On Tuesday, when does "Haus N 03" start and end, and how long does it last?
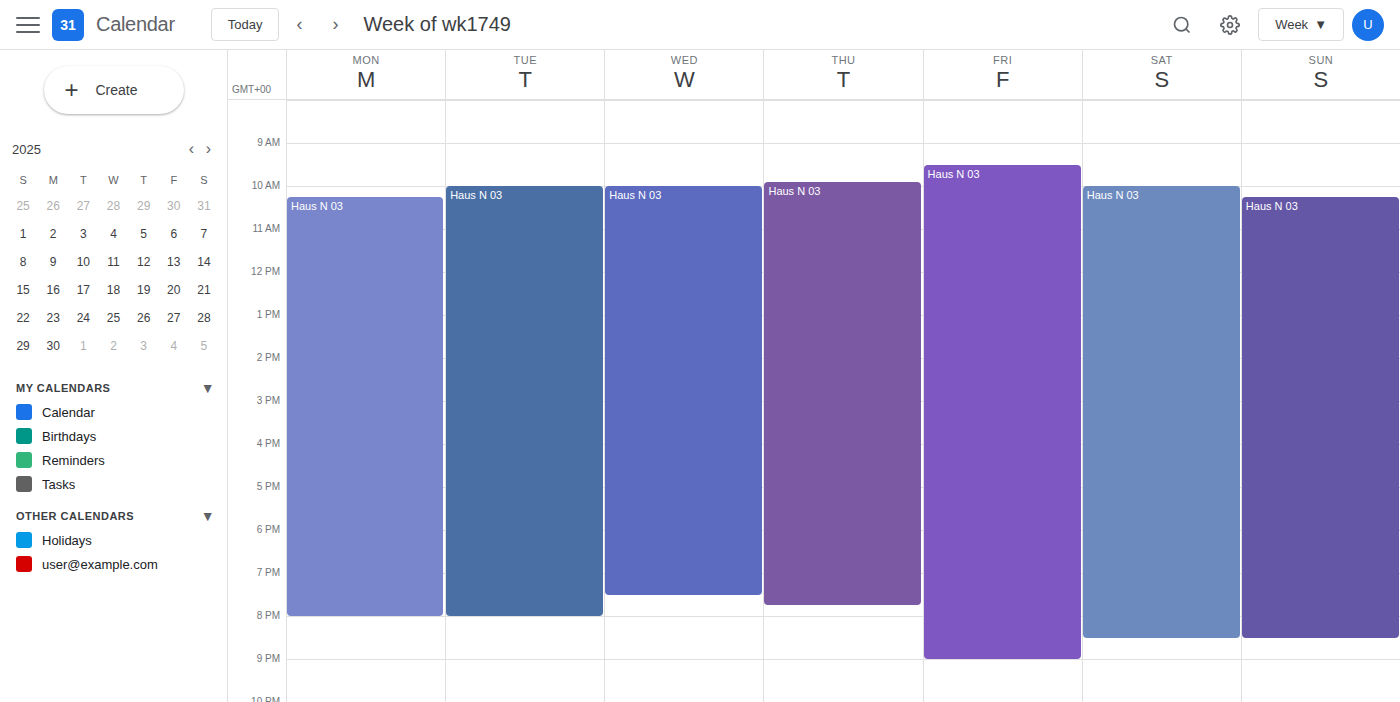
10:00 to 20:00, 10 hours